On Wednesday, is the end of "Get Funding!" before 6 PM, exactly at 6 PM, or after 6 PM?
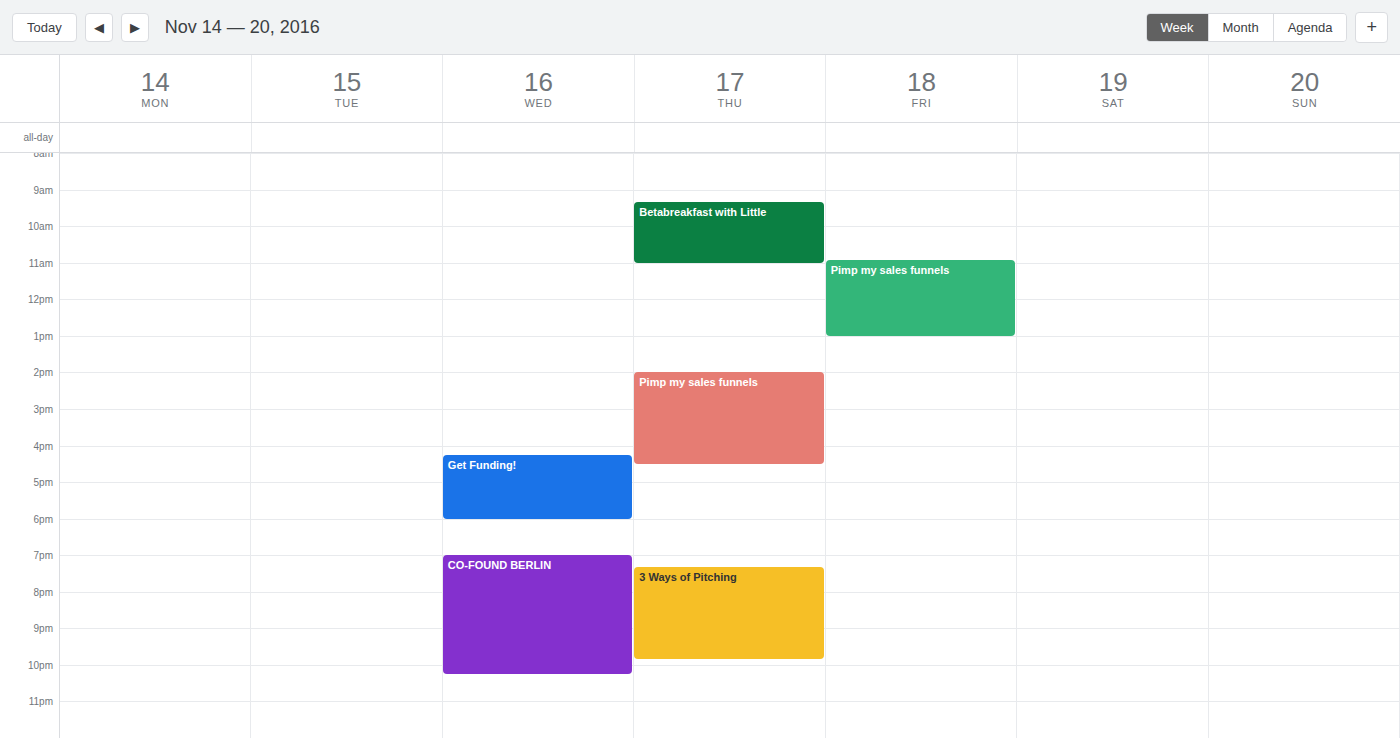
6:00 PM -- exactly at 6 PM, on the 6 PM line.